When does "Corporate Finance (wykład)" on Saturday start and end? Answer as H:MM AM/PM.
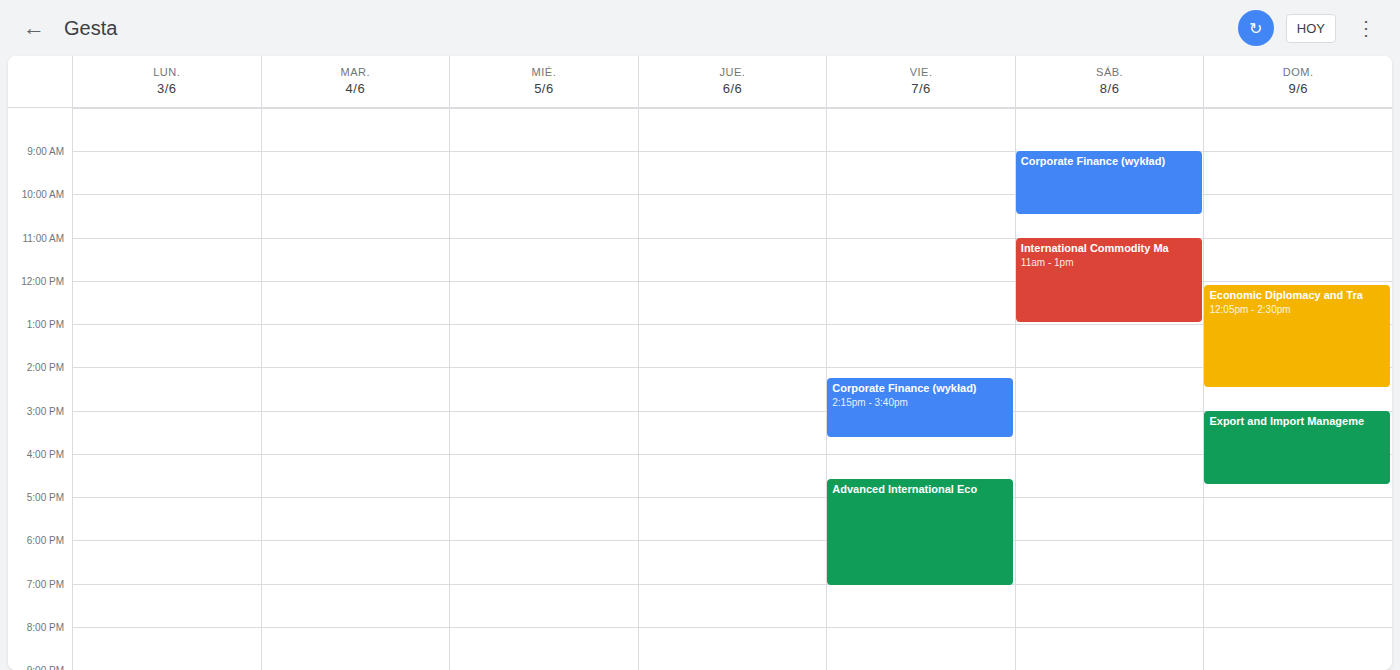
9:00 AM to 10:30 AM